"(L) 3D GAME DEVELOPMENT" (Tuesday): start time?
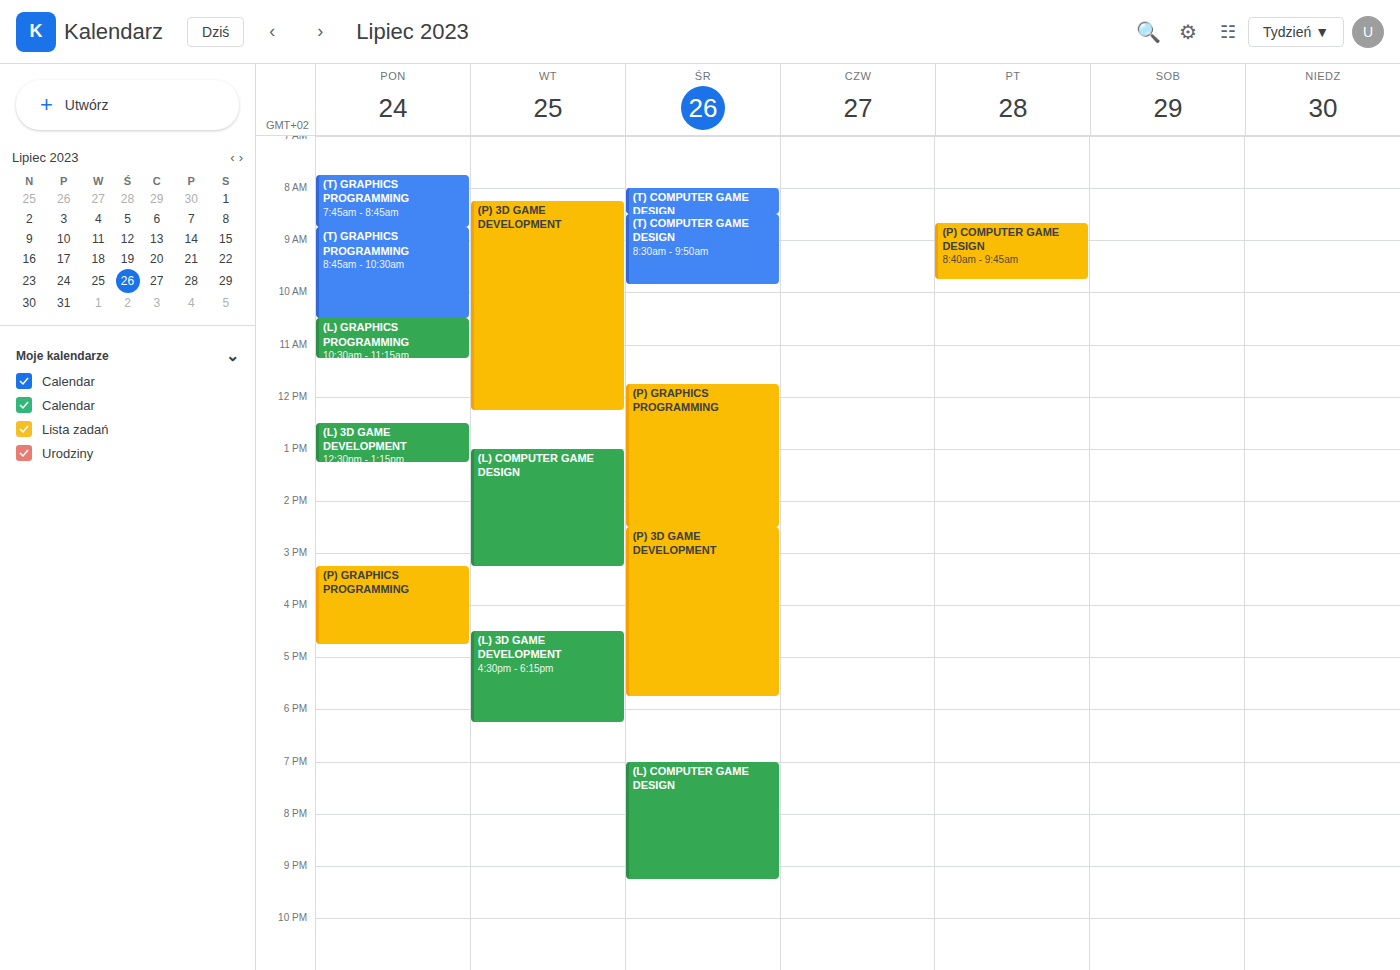
4:30 PM